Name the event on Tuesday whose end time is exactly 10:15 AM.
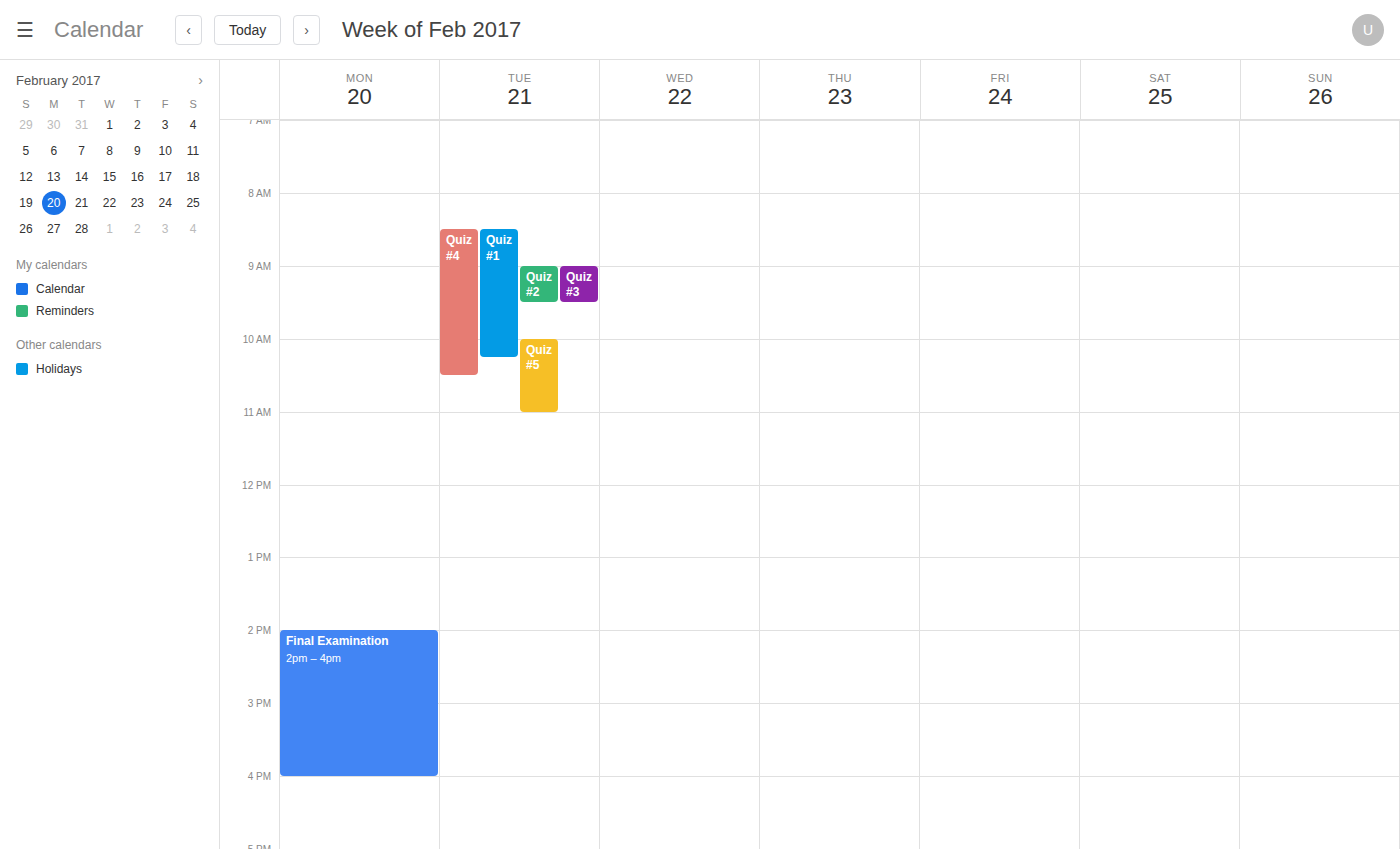
"Quiz #1"